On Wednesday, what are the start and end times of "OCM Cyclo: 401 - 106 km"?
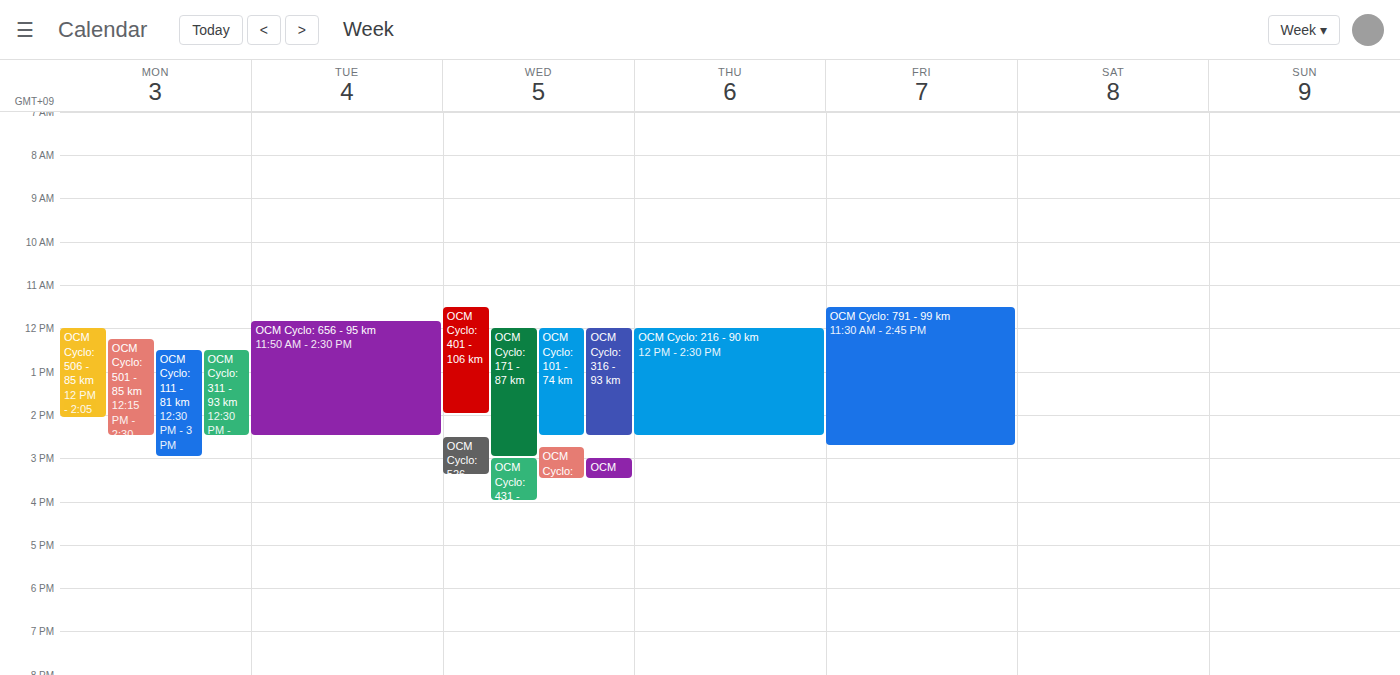
11:30 AM to 2:00 PM